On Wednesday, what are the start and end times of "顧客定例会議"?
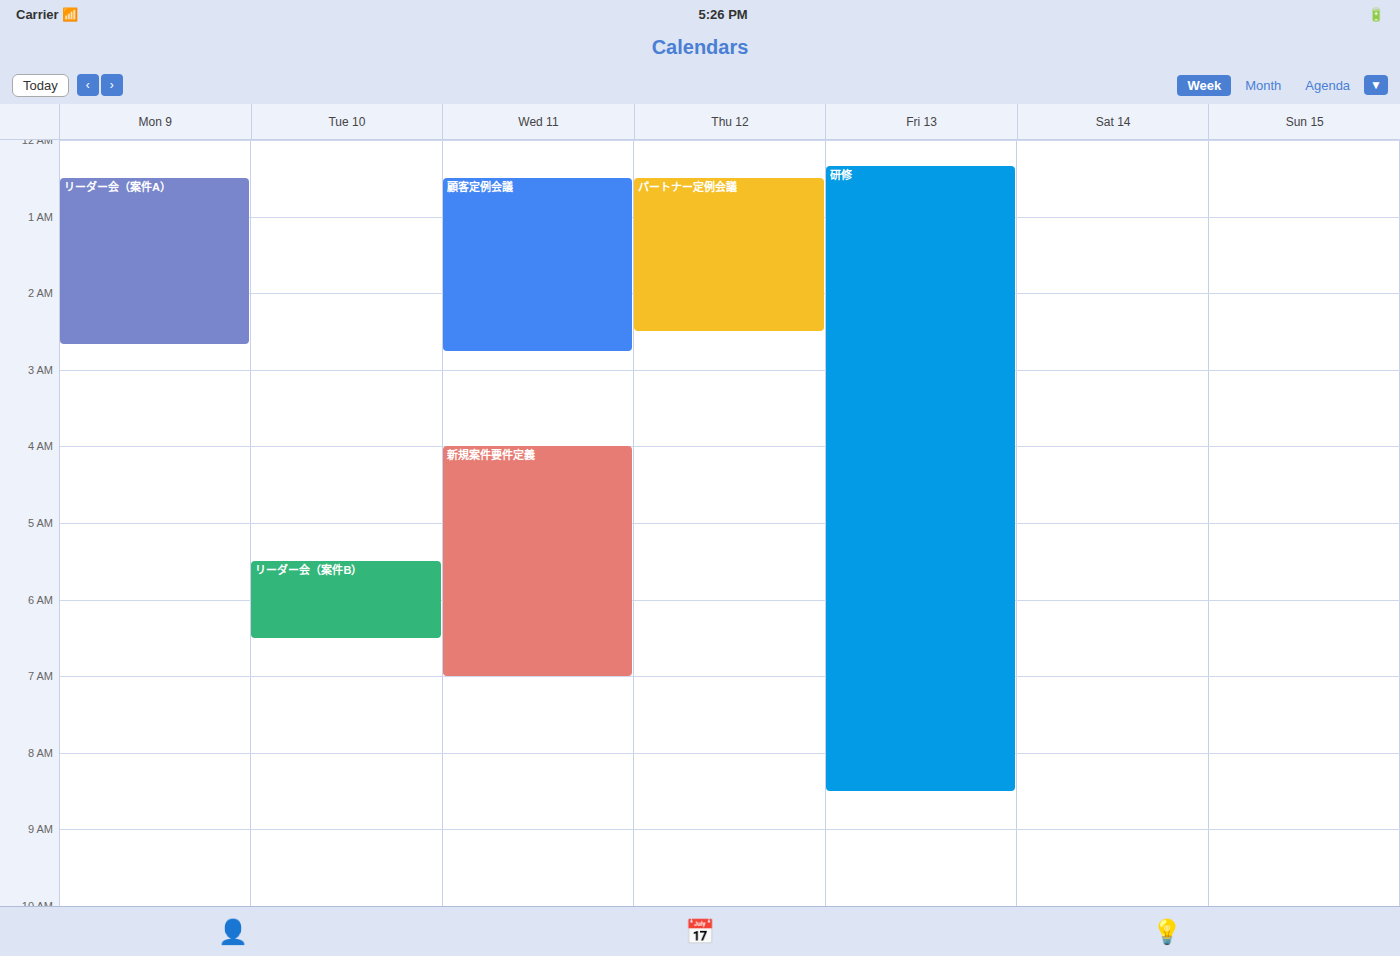
12:30 AM to 2:45 AM